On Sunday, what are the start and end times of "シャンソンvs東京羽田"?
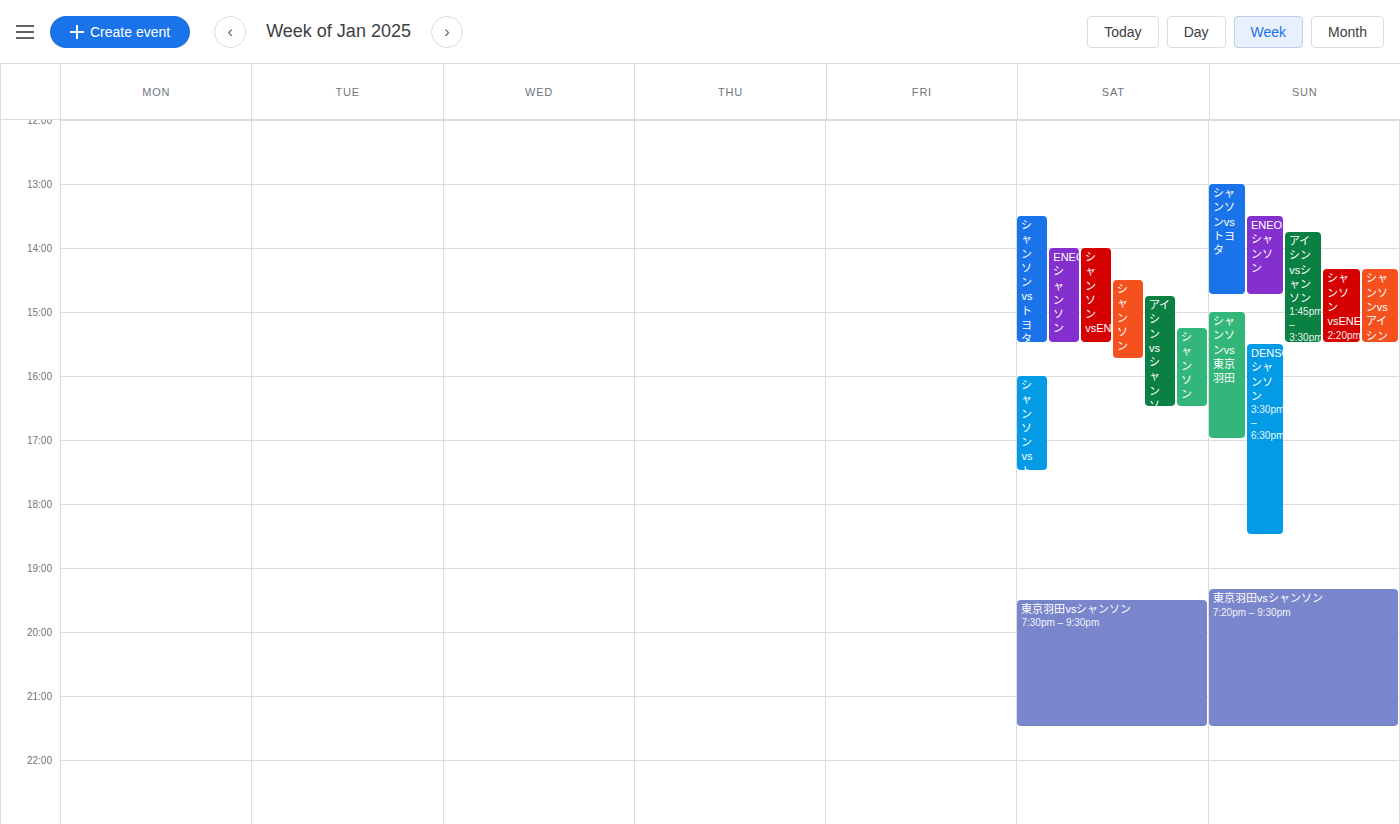
3:00 PM to 5:00 PM